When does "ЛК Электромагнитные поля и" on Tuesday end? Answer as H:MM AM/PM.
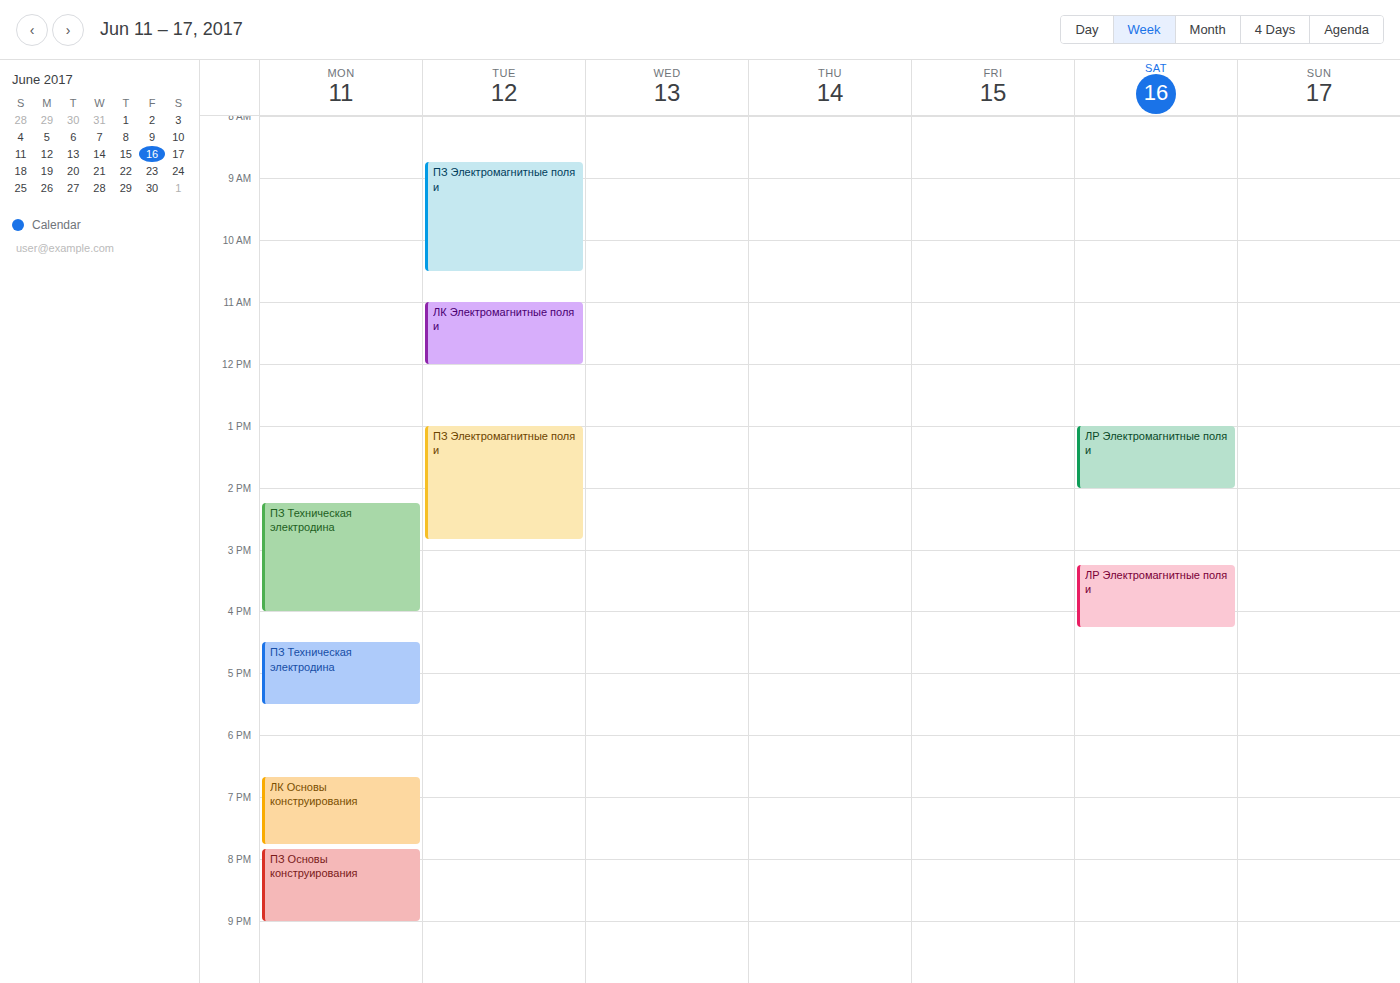
12:00 PM